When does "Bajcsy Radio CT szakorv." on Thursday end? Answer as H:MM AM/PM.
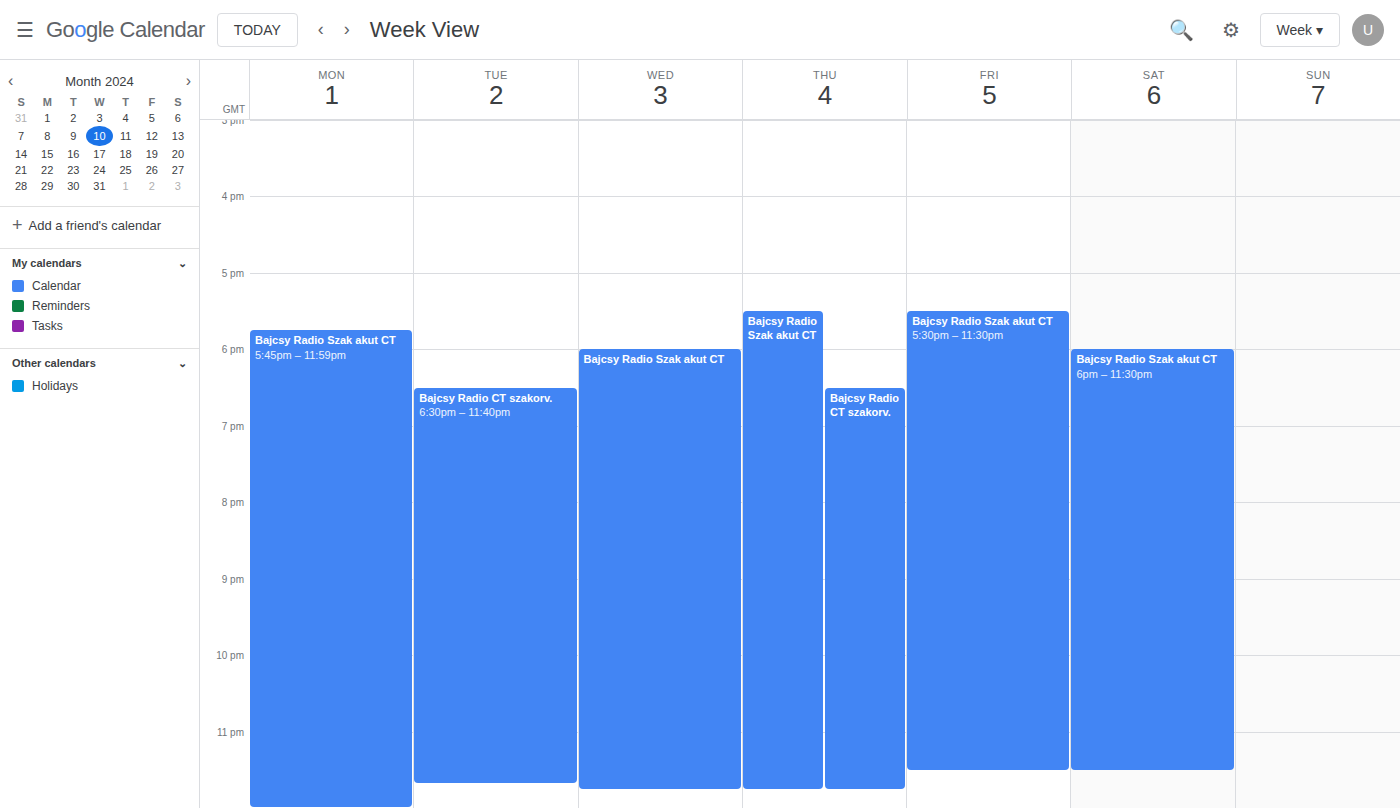
11:45 PM